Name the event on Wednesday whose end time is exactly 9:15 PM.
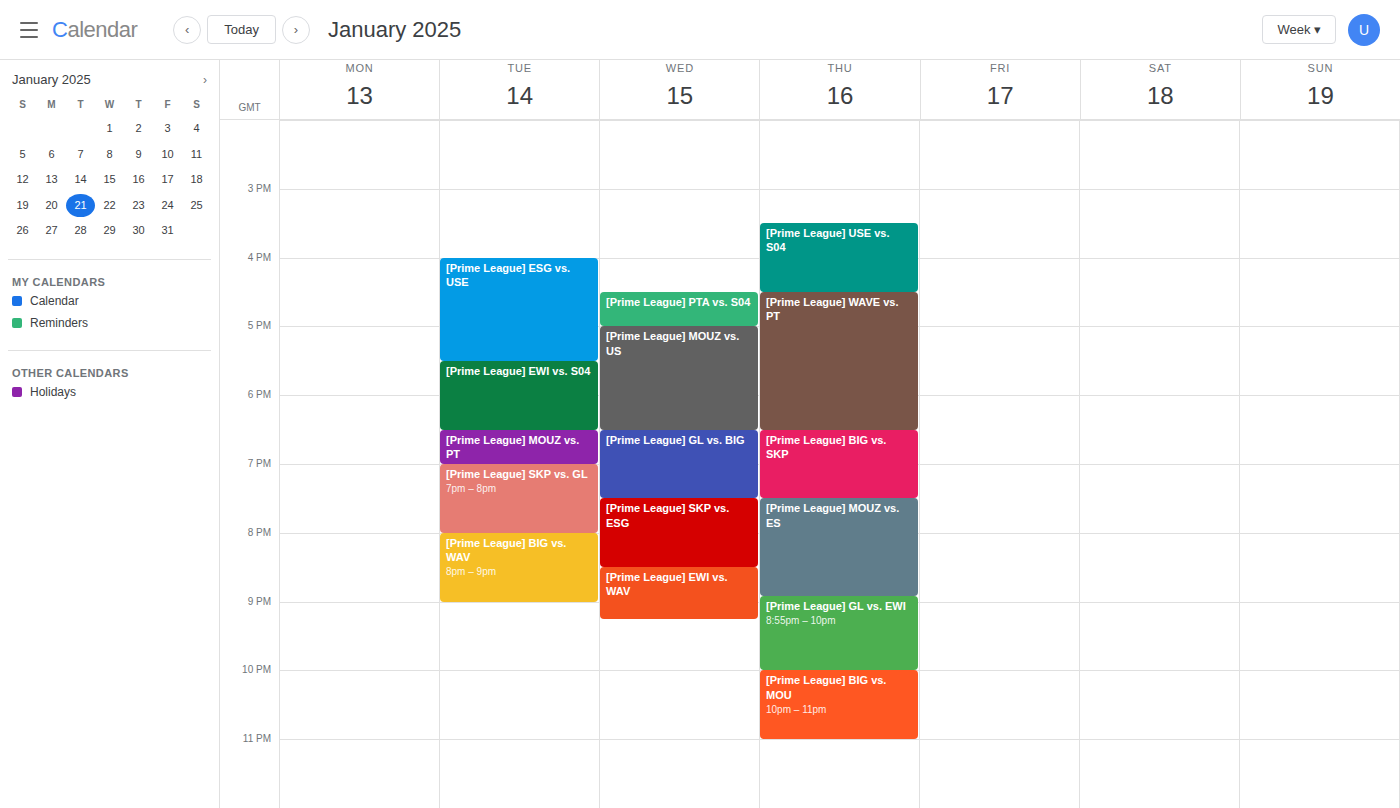
"[Prime League] EWI vs. WAV"